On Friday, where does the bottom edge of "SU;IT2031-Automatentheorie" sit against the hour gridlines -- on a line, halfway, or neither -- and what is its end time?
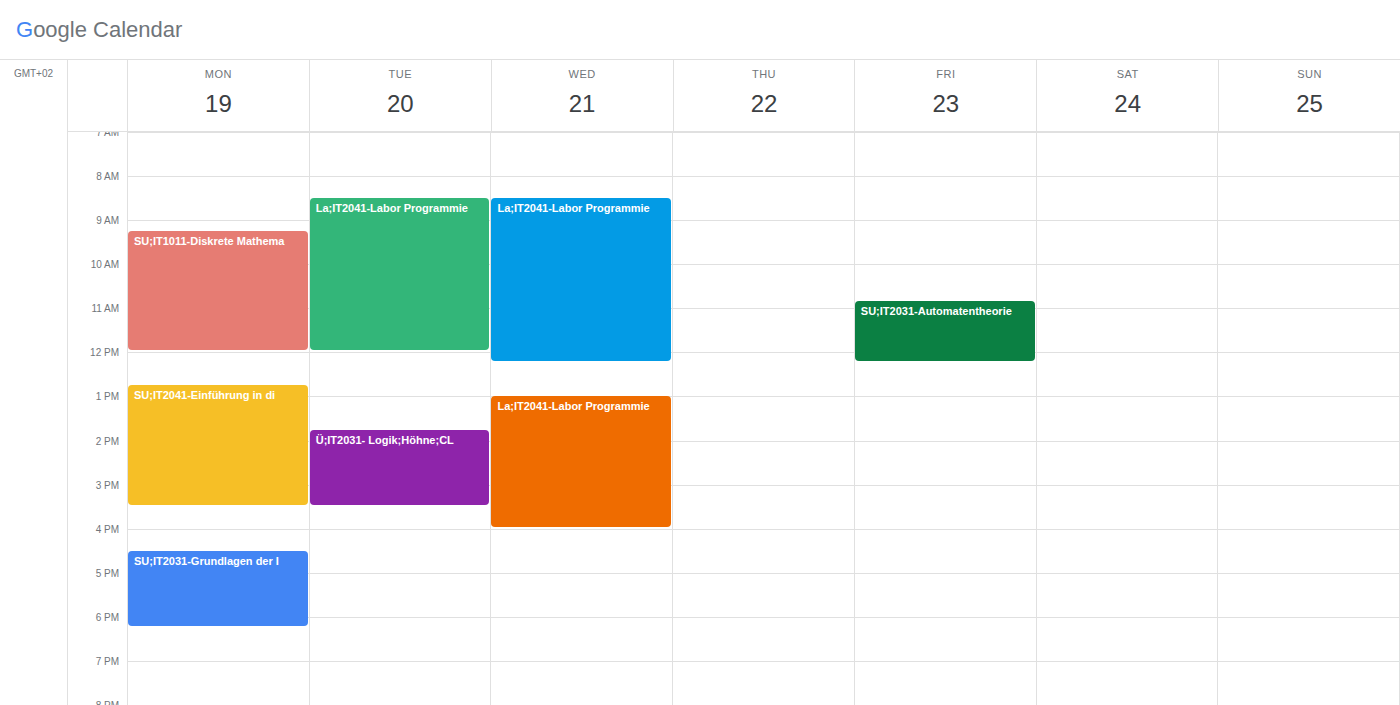
12:15 PM -- neither: a quarter of the way from the 12 PM line to the 1 PM line.